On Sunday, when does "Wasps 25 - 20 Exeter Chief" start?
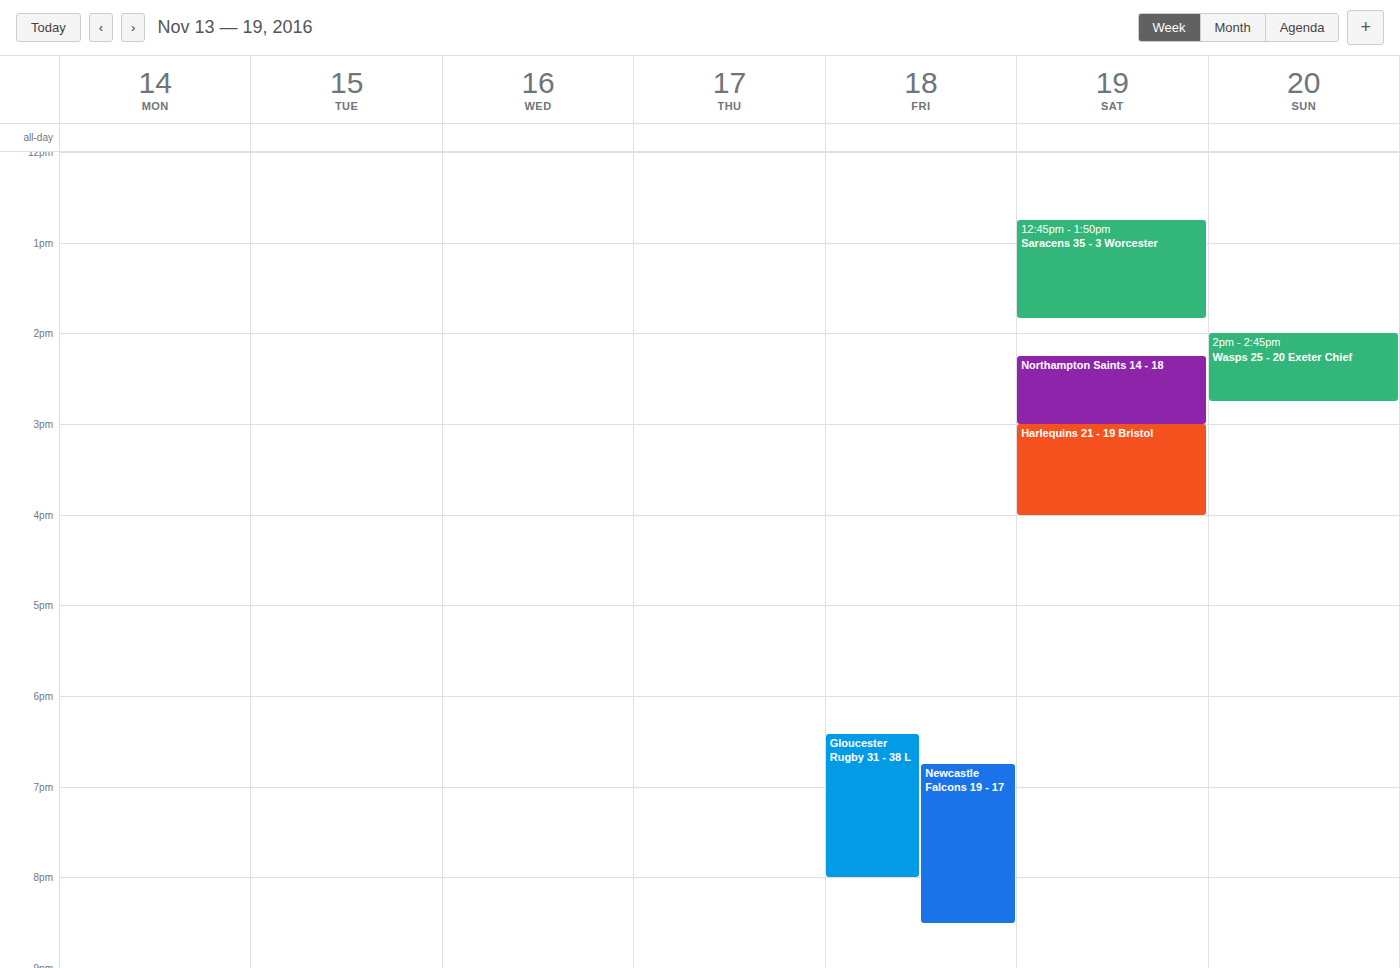
2:00 PM